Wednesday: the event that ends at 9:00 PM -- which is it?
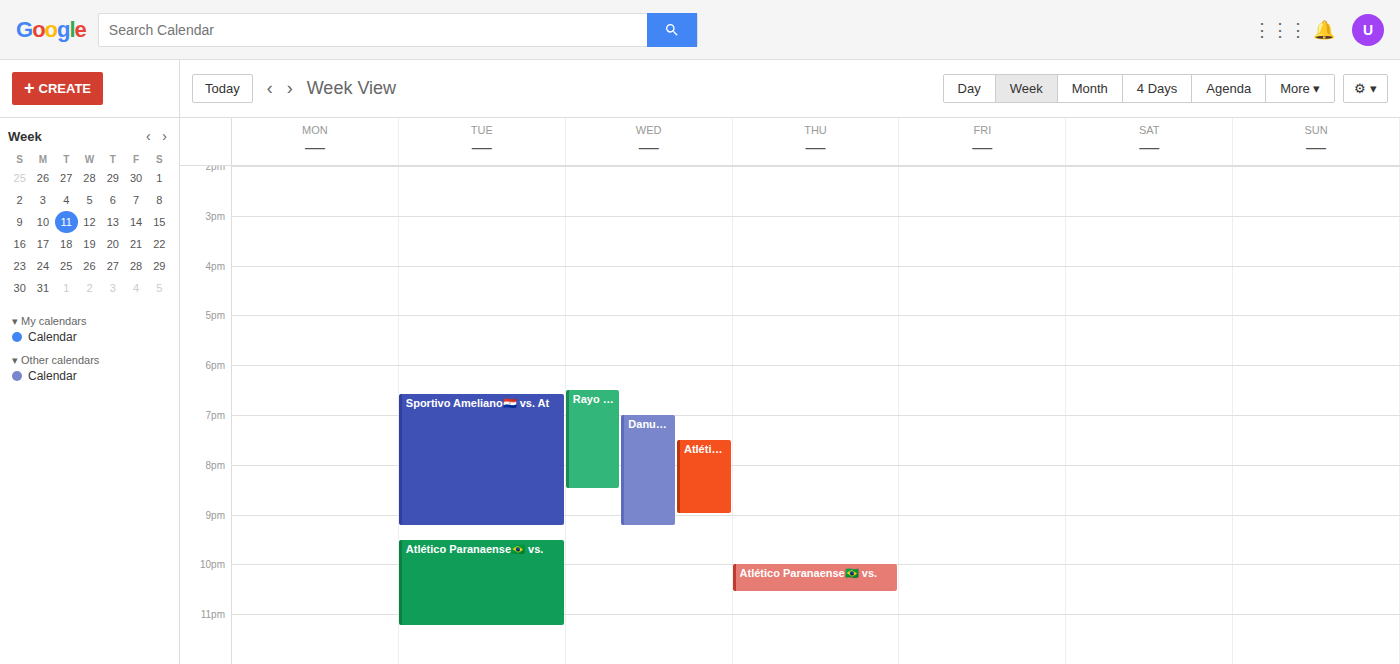
"Atlético Paranaense🇧🇷 vs."